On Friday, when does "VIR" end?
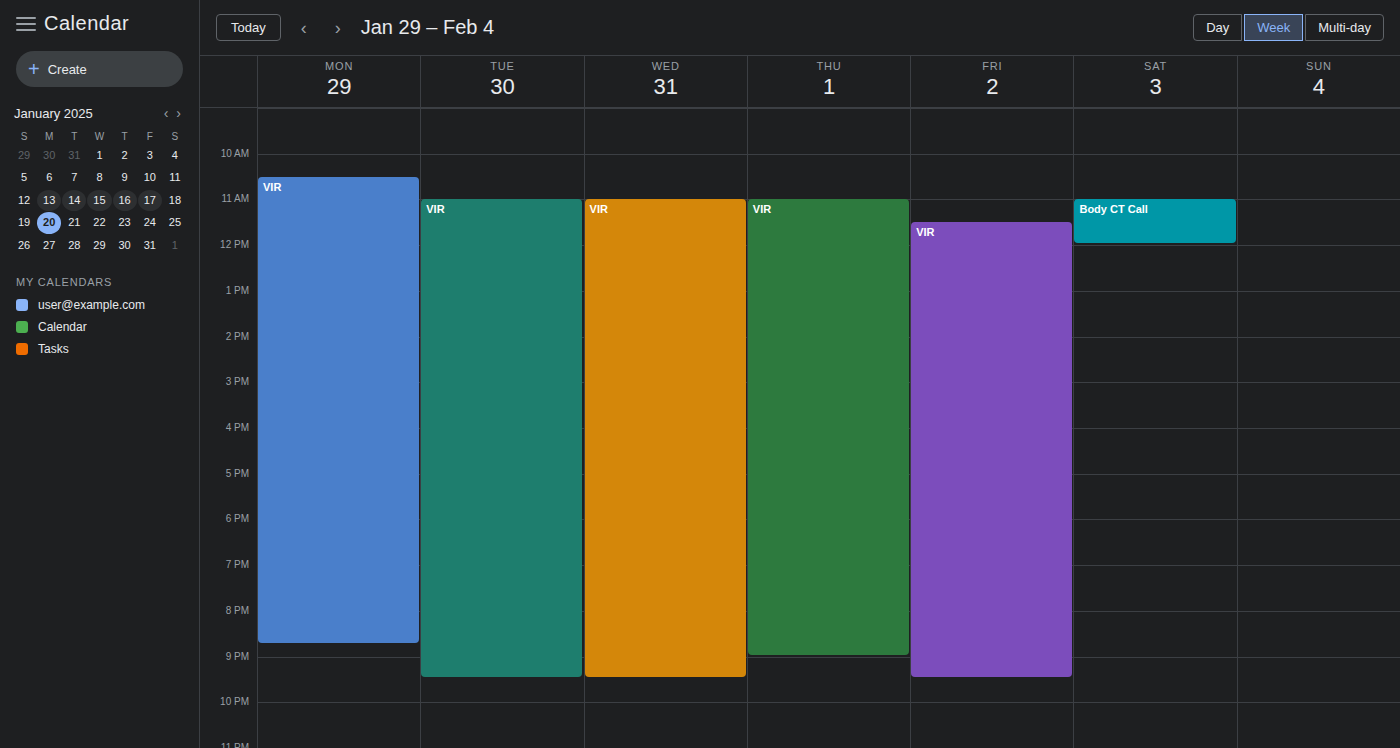
9:30 PM